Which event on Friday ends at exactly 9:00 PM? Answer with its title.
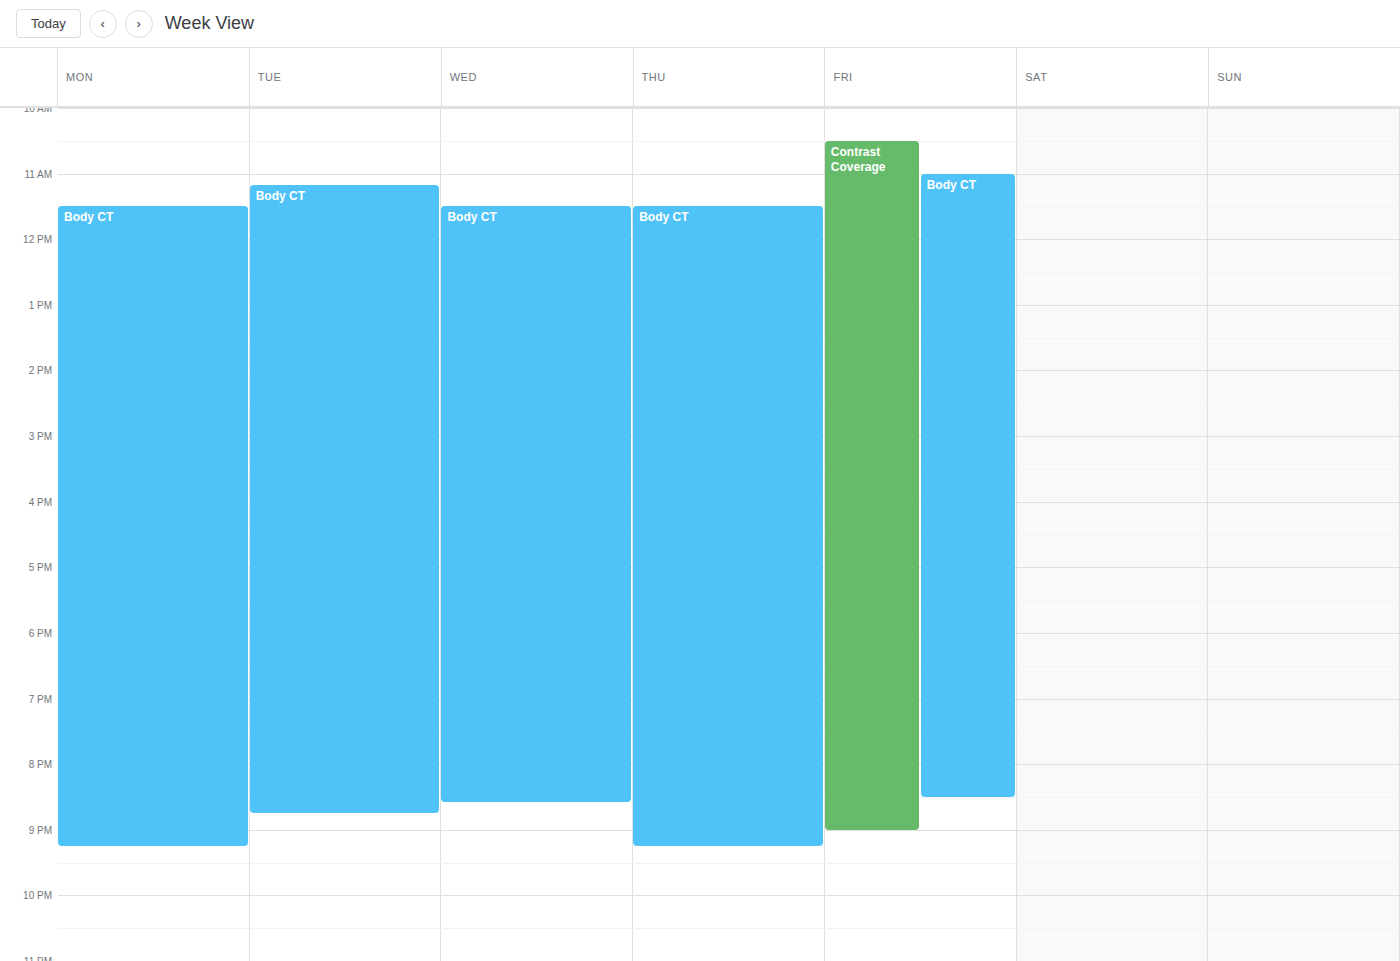
"Contrast Coverage"